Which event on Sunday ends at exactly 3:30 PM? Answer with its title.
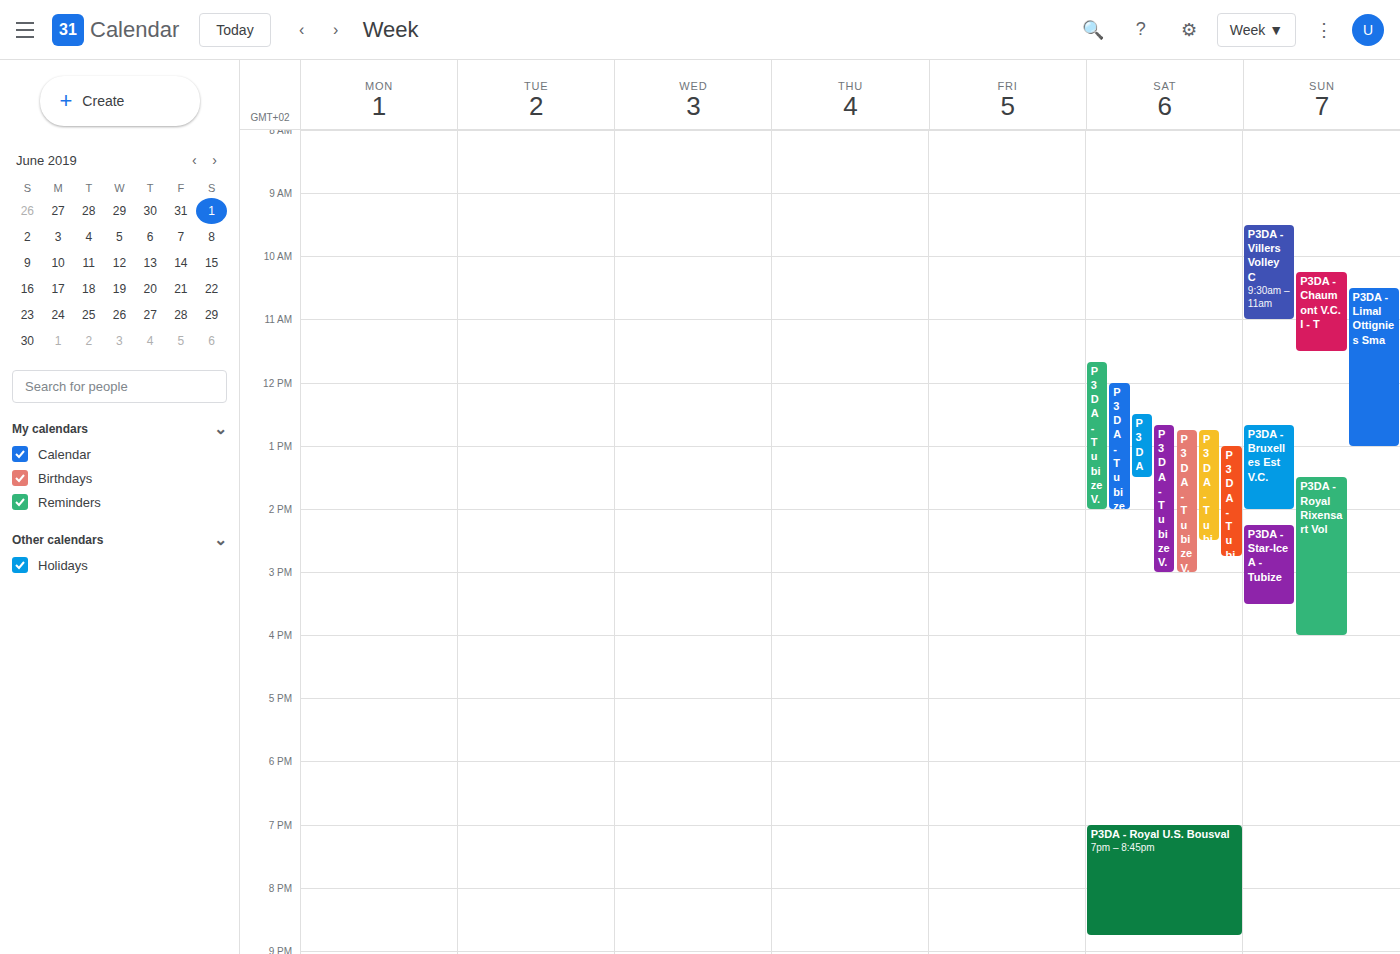
"P3DA - Star-Ice A - Tubize"